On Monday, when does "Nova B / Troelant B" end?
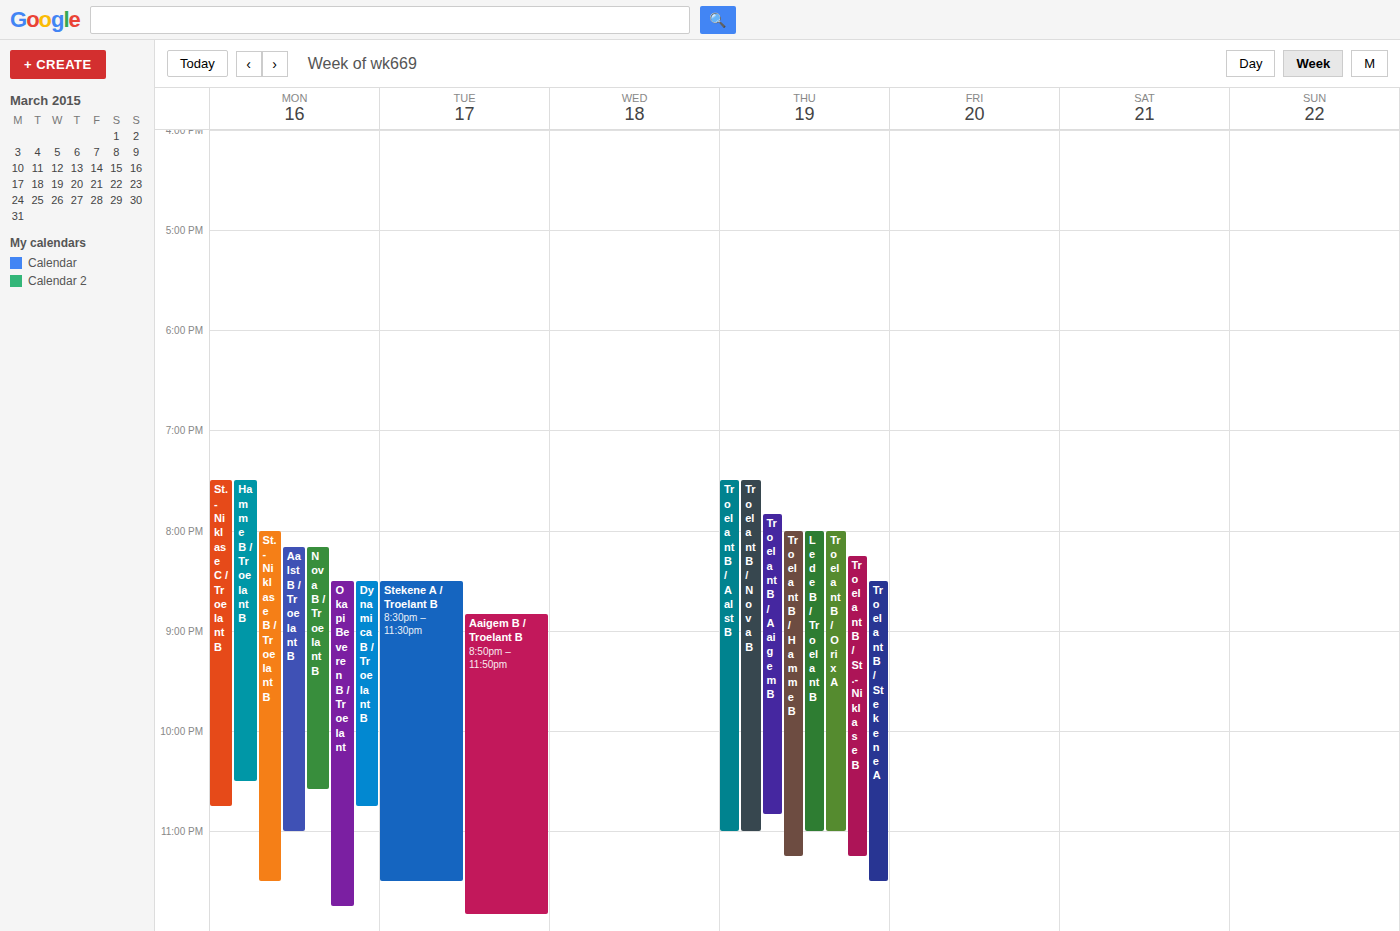
10:35 PM